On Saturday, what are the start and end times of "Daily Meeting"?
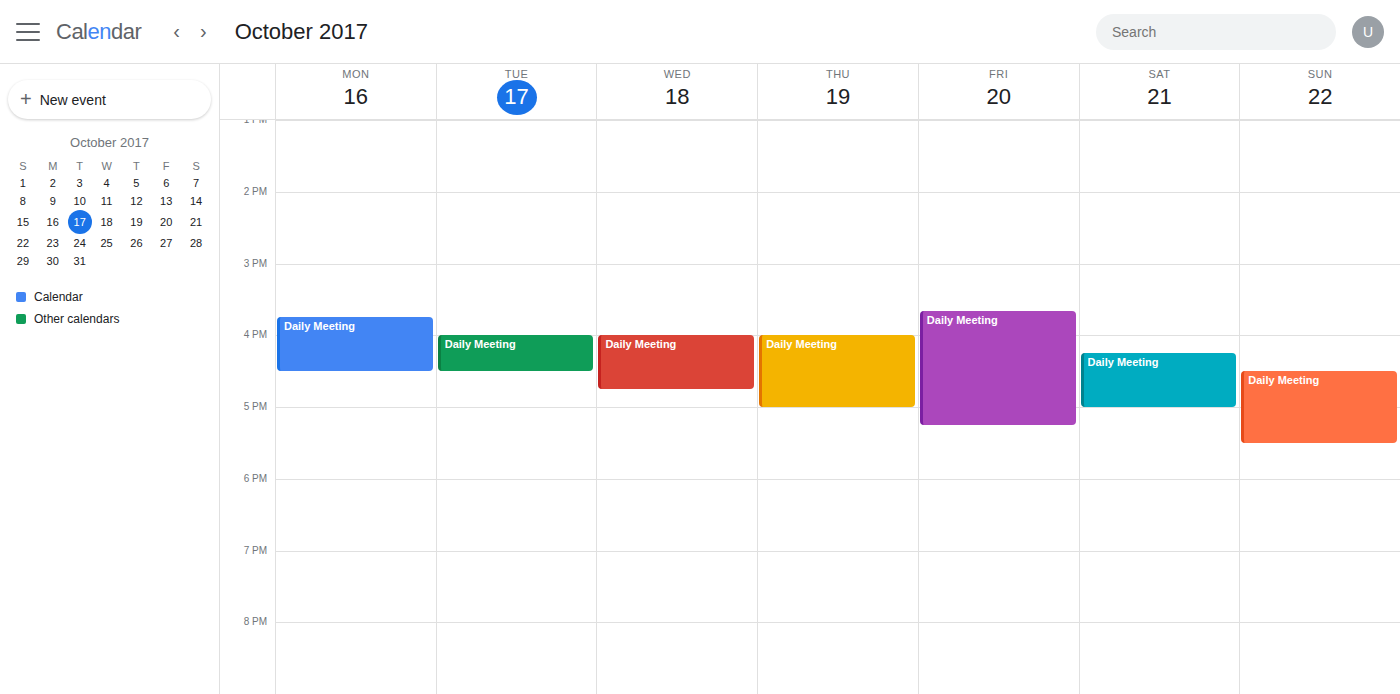
4:15 PM to 5:00 PM